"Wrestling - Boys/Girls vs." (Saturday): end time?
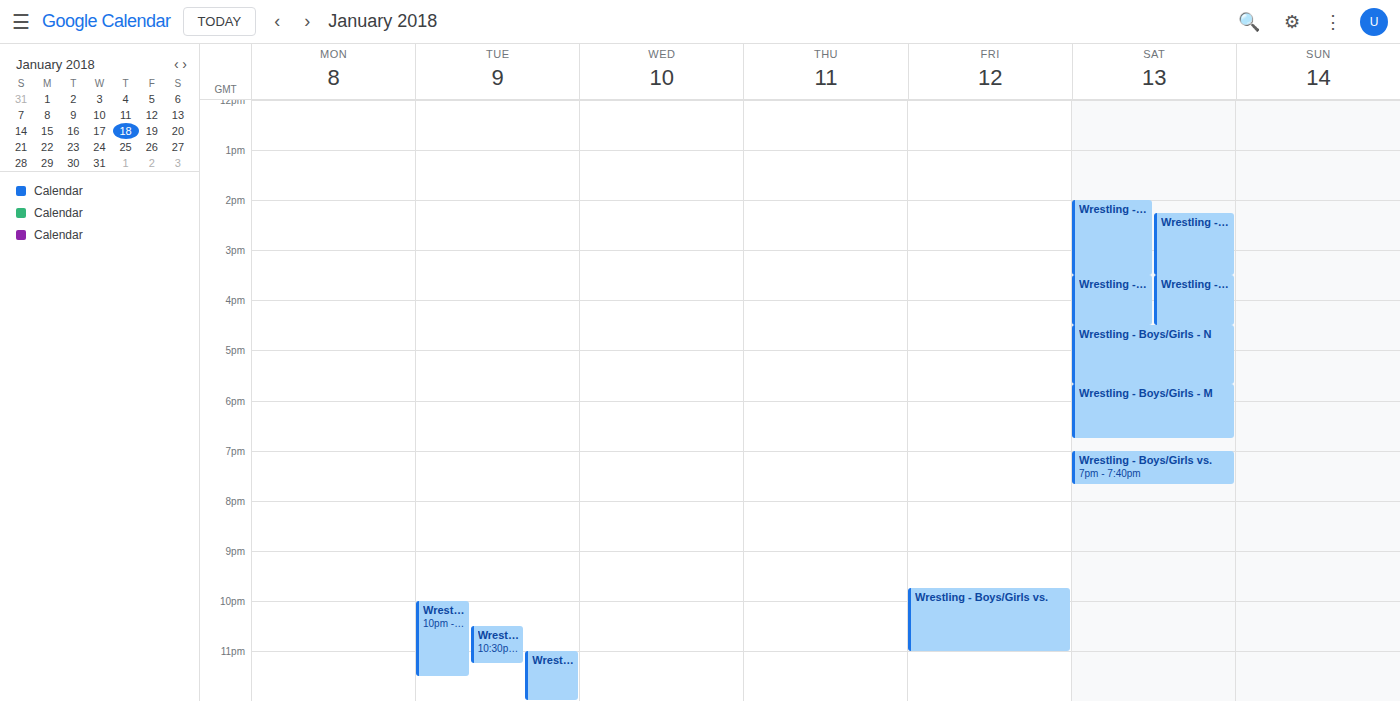
7:40 PM